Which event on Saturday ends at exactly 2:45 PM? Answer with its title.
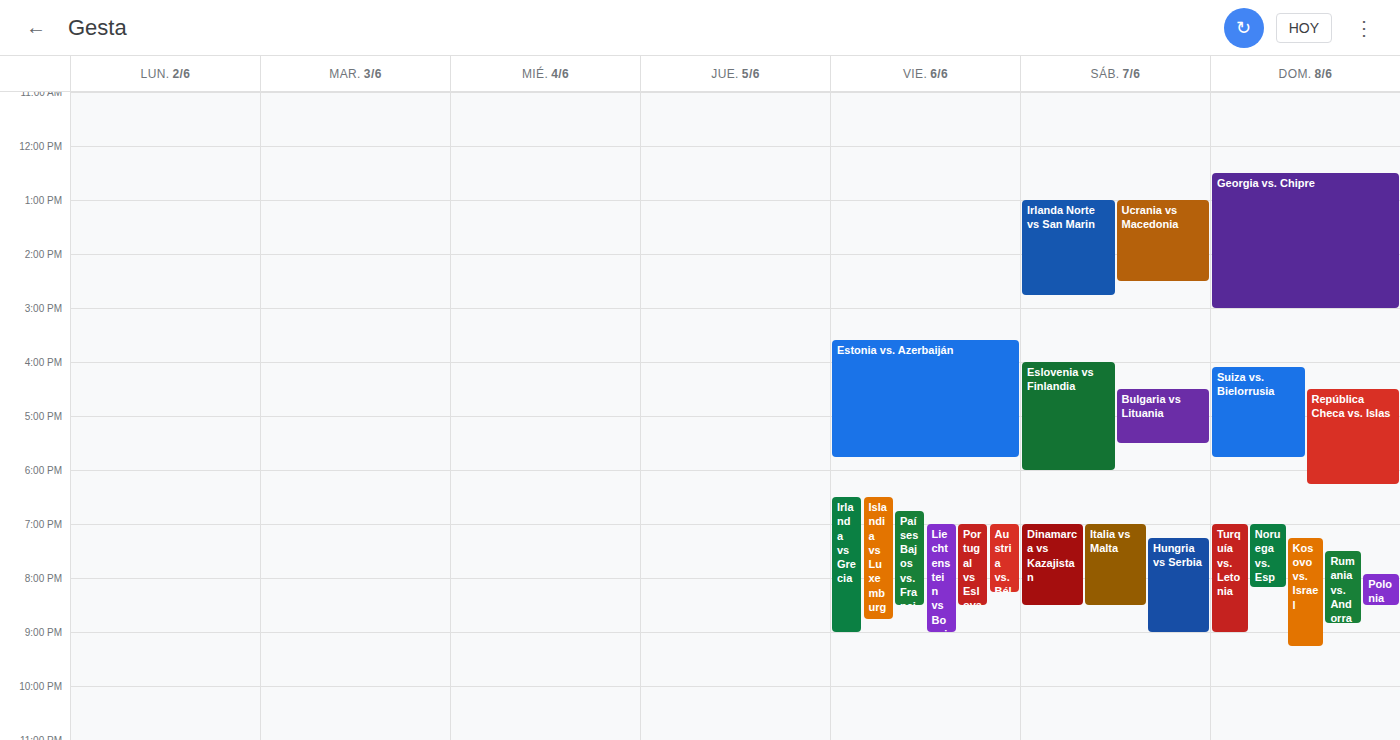
"Irlanda Norte vs San Marin"